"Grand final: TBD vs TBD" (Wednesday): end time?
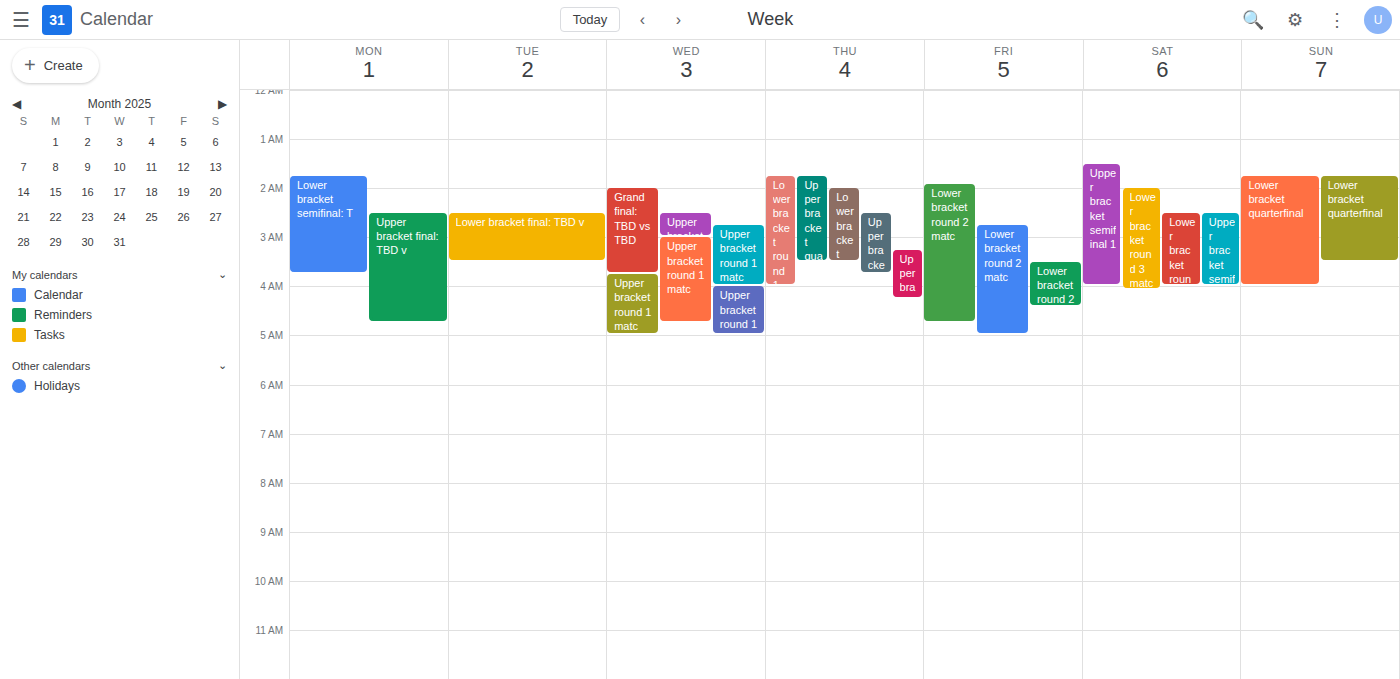
3:45 AM